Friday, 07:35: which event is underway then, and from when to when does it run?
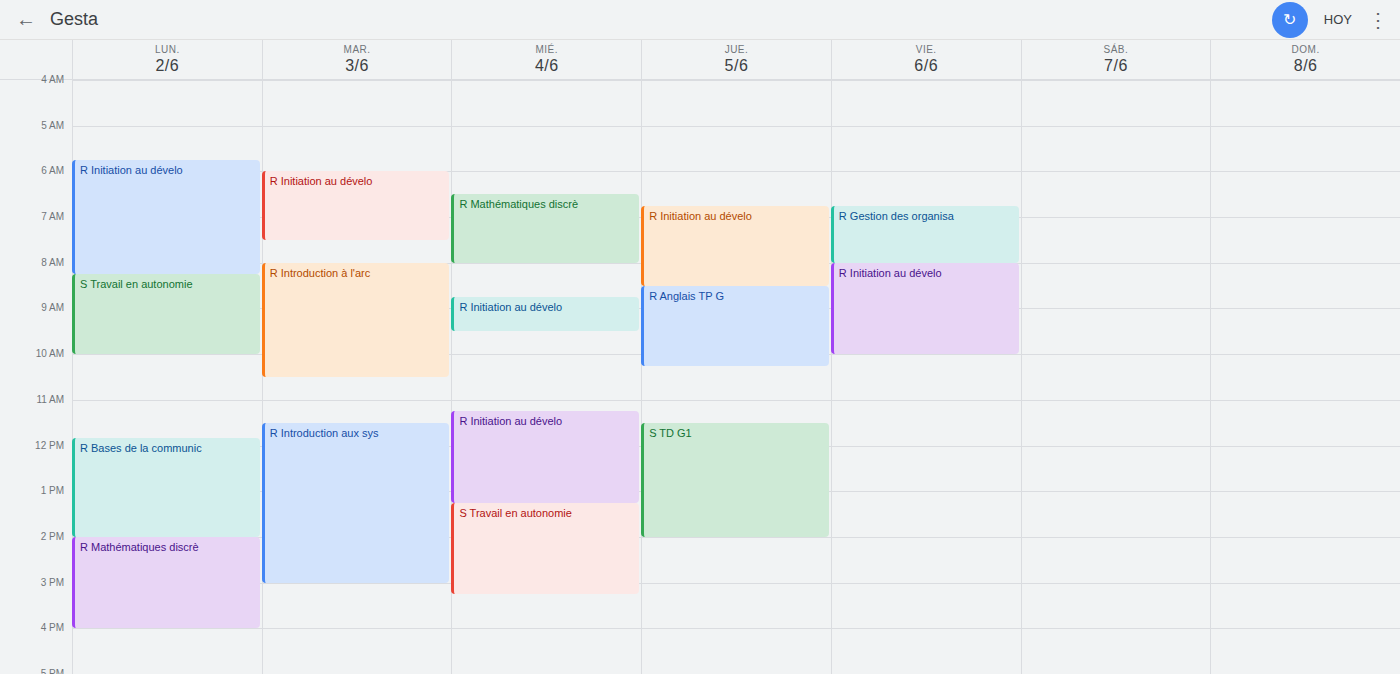
"R Gestion des organisa", 06:45 to 08:00